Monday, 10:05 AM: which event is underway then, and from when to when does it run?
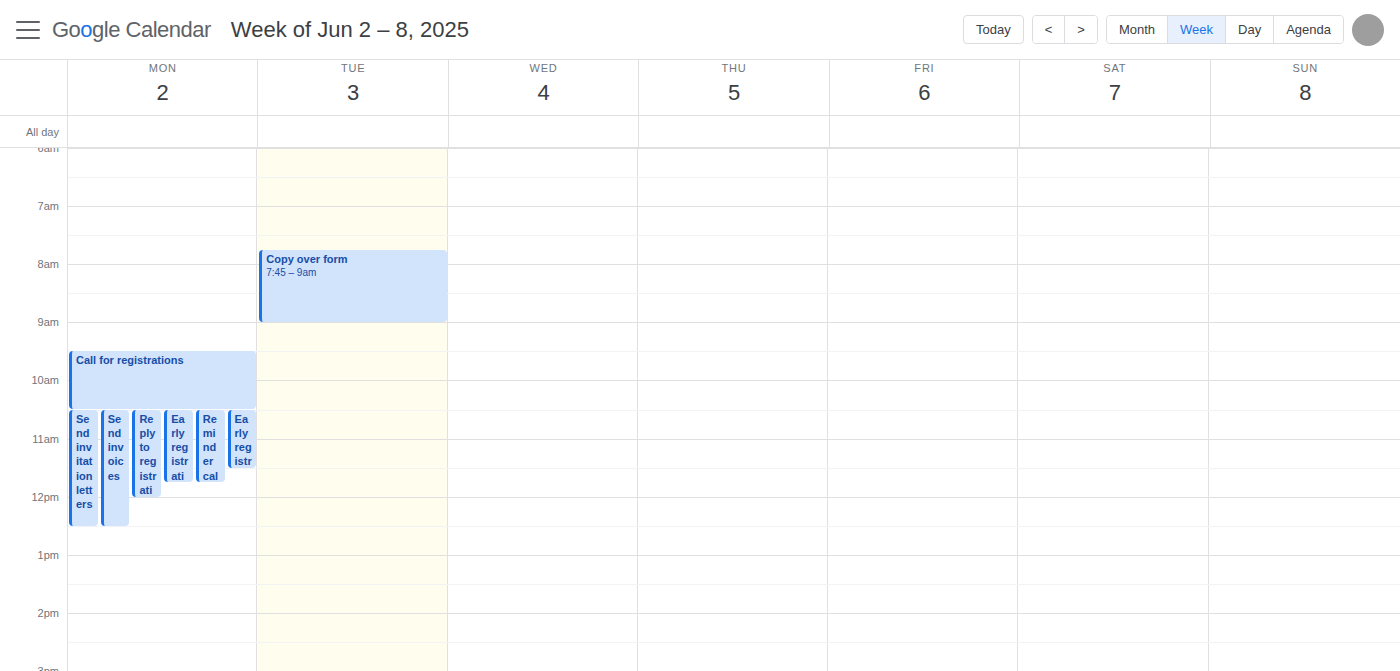
"Call for registrations", 9:30 AM to 10:30 AM